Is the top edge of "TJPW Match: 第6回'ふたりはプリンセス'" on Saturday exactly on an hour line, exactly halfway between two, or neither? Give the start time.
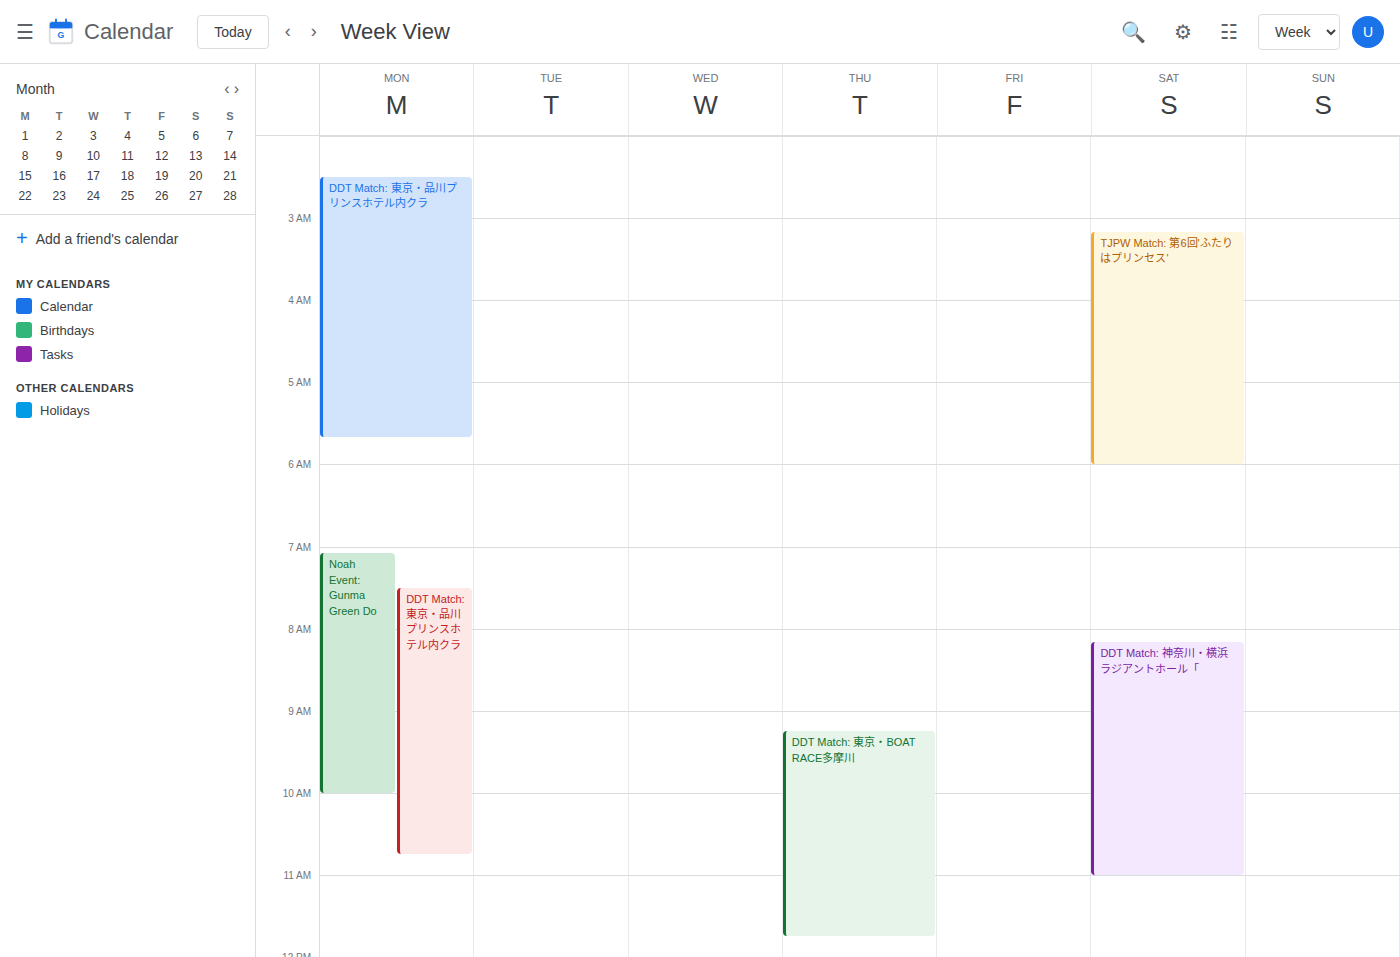
3:10 AM -- neither: 10 minutes below the 3 AM line and 50 minutes above the 4 AM line.